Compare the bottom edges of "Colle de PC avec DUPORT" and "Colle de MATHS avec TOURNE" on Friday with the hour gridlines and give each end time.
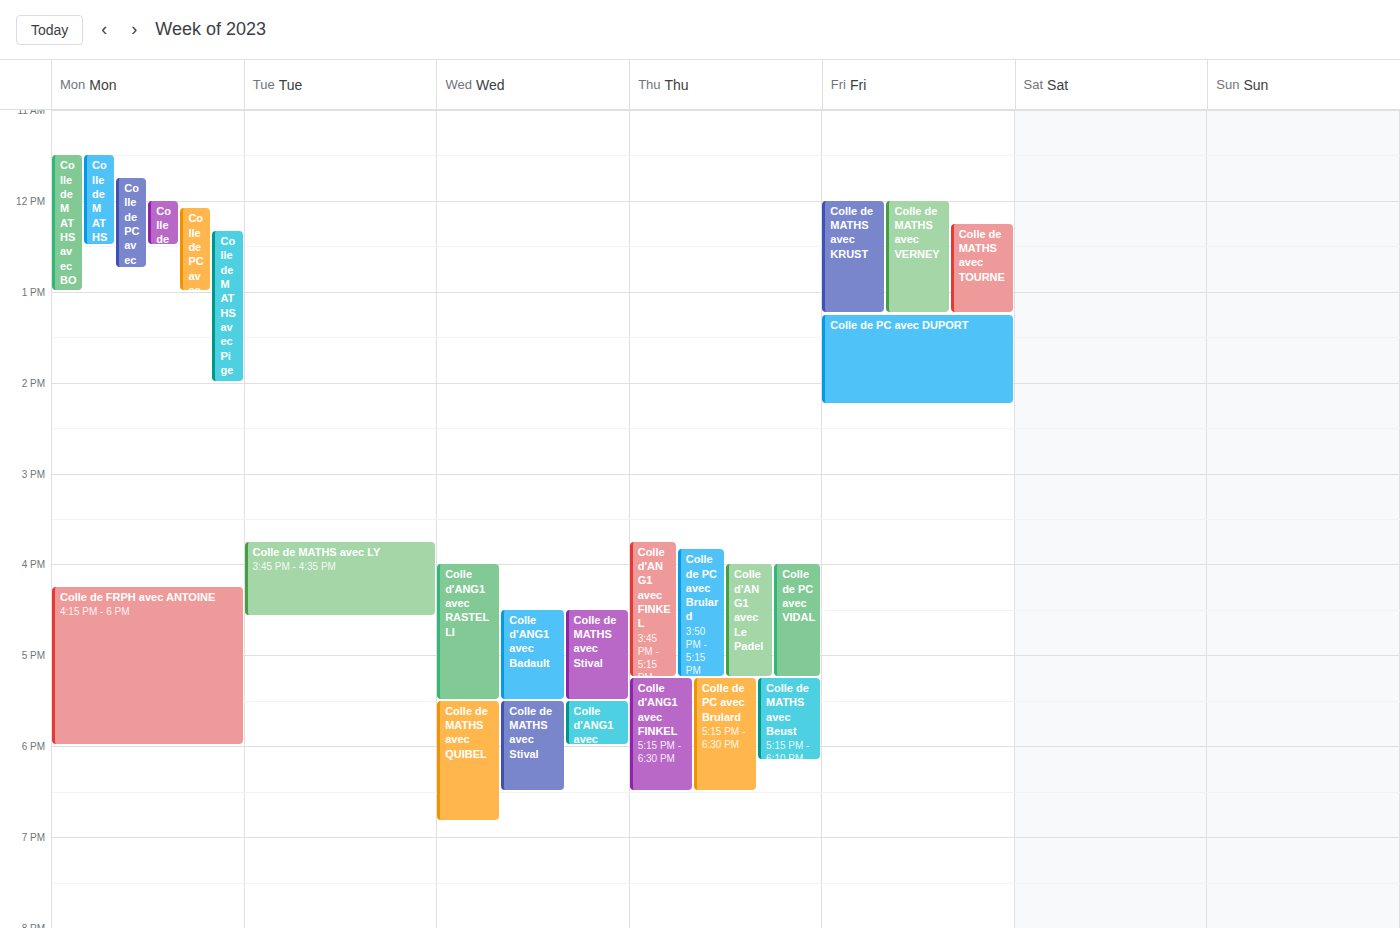
"Colle de PC avec DUPORT": 2:15 PM, neither: a quarter of the way from the 2 PM line to the 3 PM line. "Colle de MATHS avec TOURNE": 1:15 PM, neither: a quarter of the way from the 1 PM line to the 2 PM line.